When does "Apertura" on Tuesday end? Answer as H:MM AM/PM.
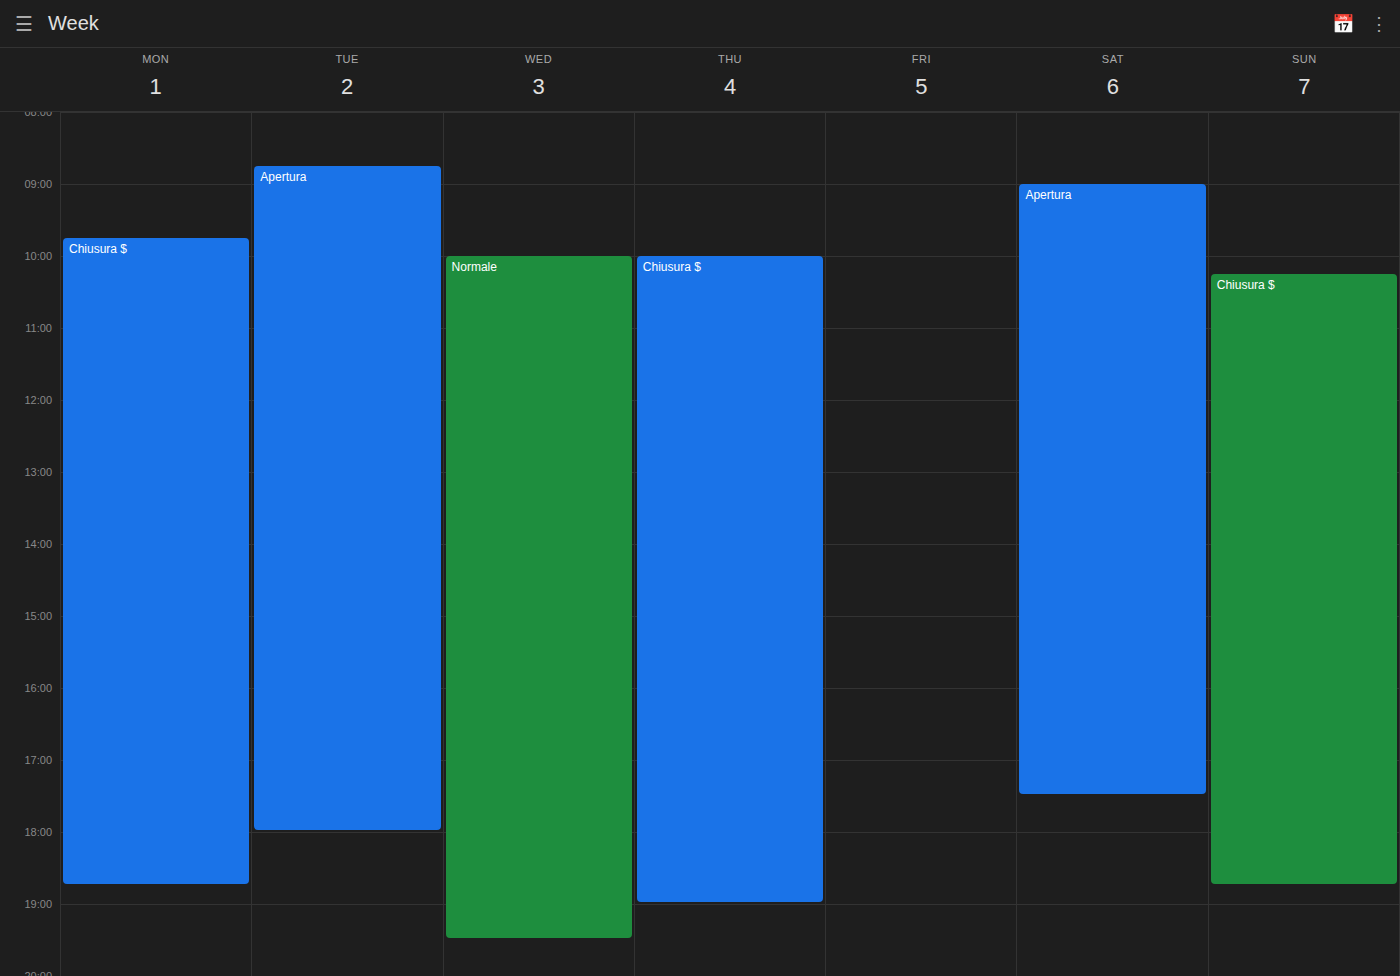
6:00 PM